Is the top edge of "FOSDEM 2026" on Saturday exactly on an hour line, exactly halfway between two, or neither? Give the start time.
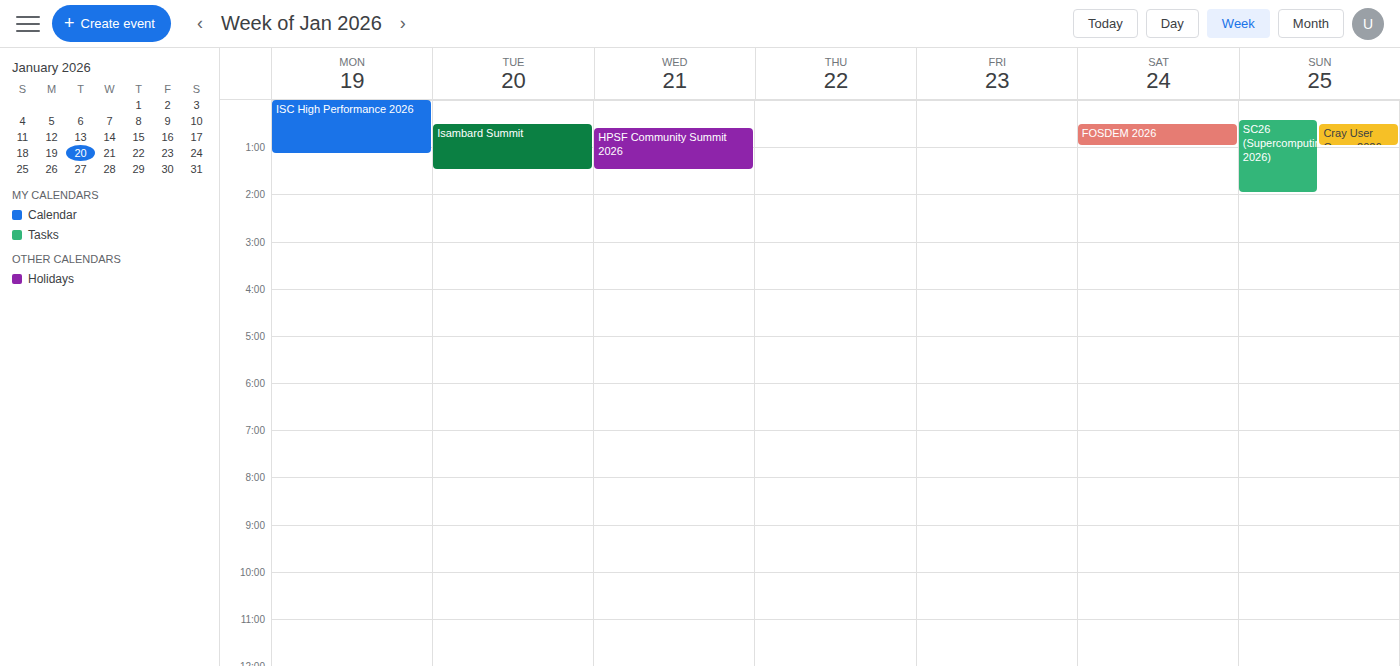
00:30 -- halfway between the 00:00 and 01:00 lines.